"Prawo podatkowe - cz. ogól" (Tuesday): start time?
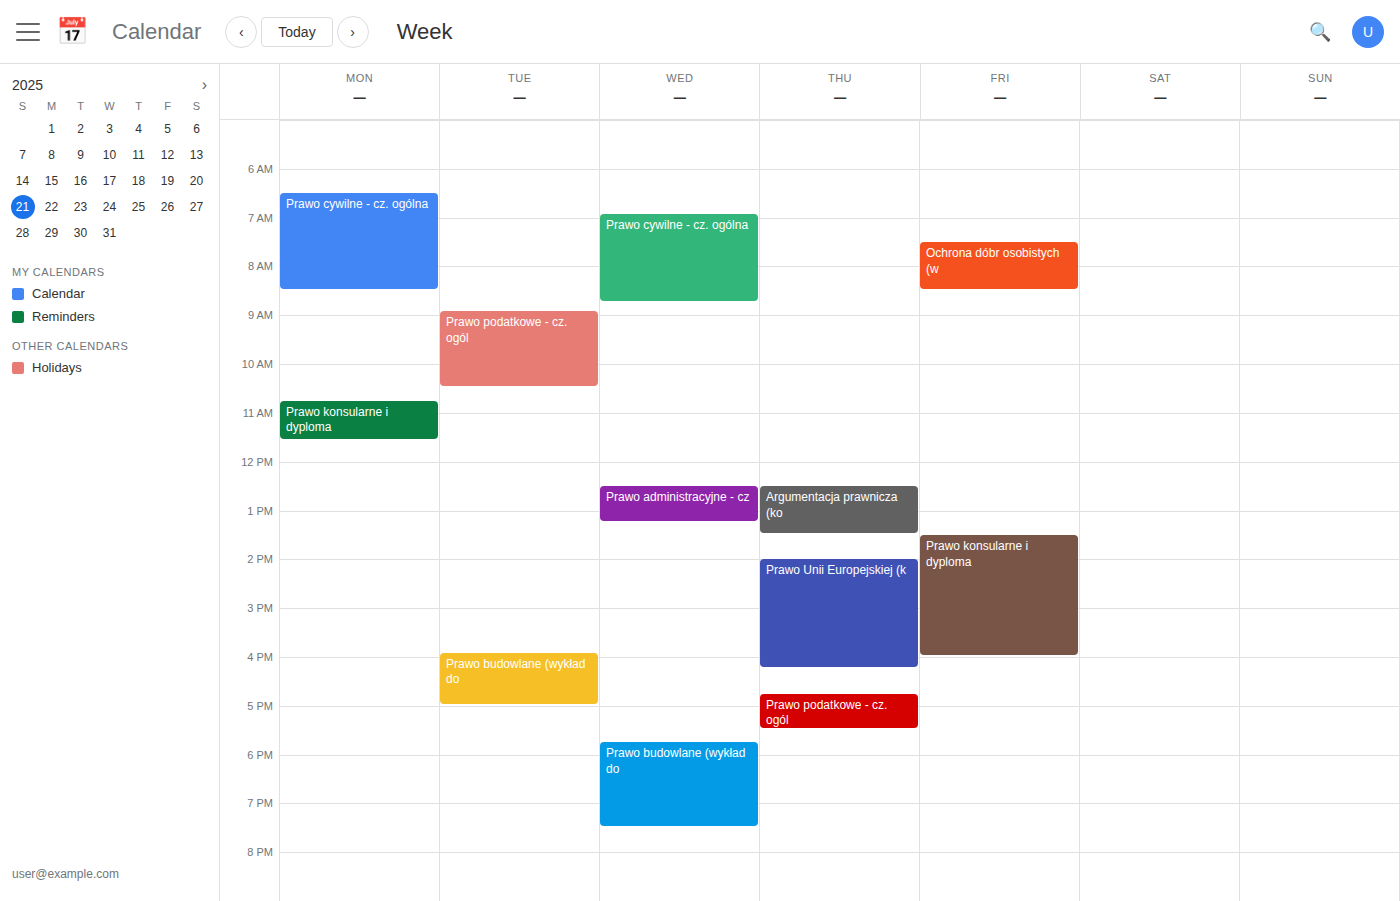
8:55 AM